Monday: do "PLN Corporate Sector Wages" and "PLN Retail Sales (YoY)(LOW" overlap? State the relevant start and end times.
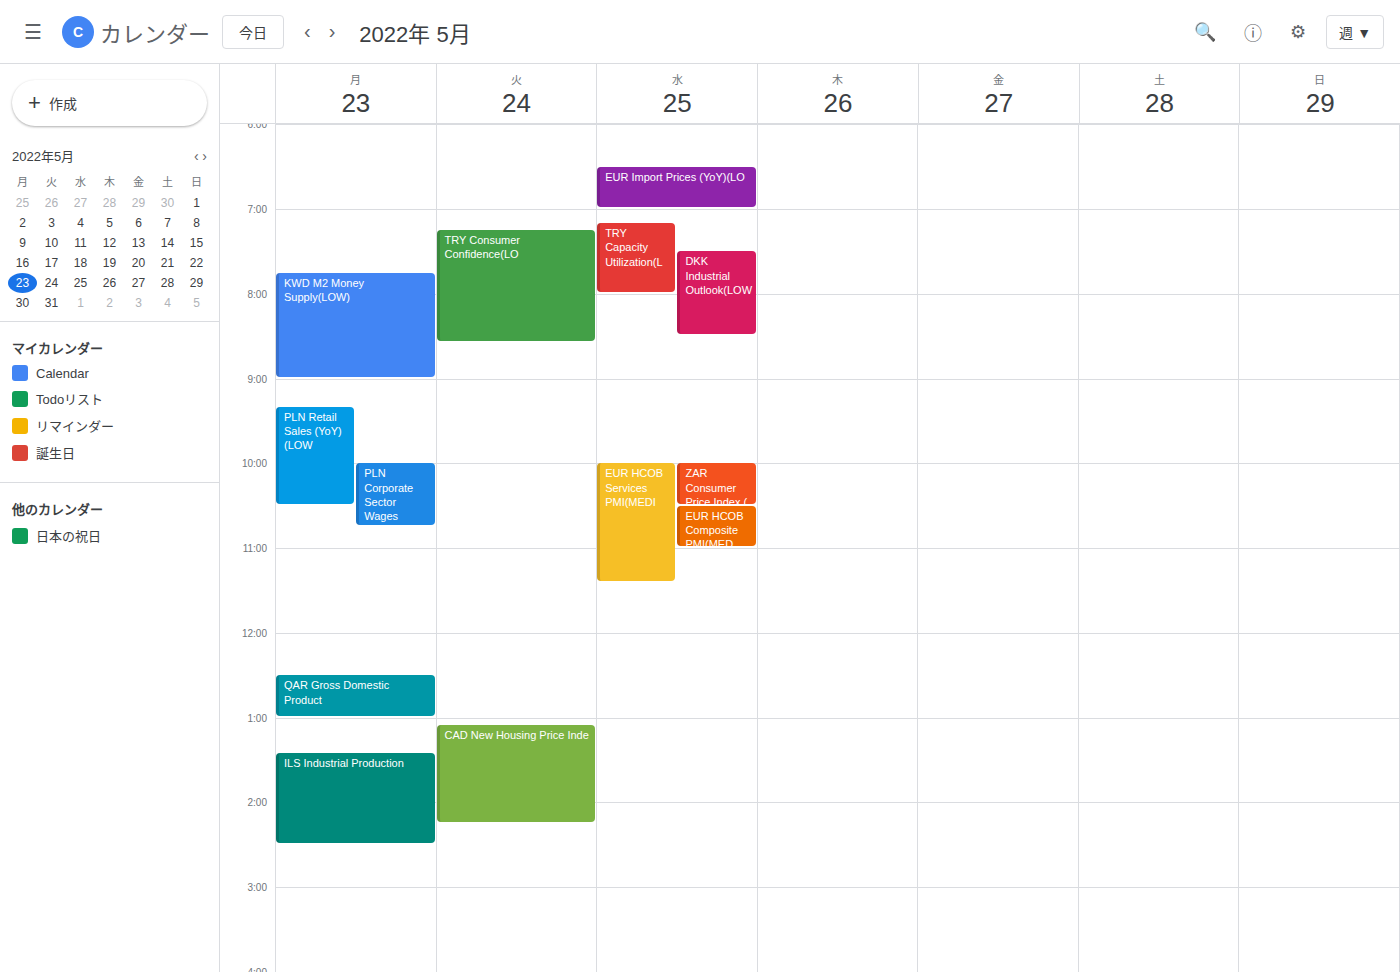
"PLN Corporate Sector Wages" starts at 10:00, before "PLN Retail Sales (YoY)(LOW" ends at 10:30 -- they overlap.